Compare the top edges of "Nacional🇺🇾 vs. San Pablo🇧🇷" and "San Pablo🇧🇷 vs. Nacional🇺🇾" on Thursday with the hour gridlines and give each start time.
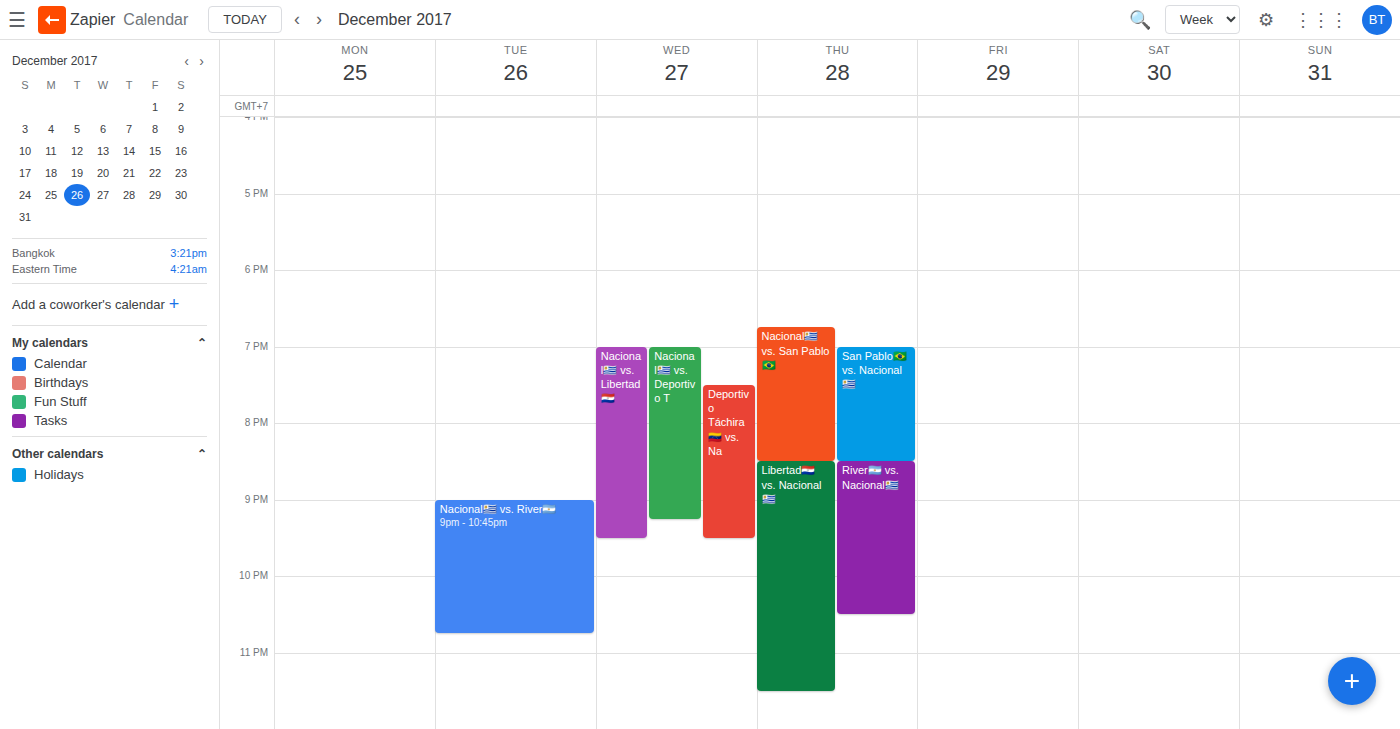
"Nacional🇺🇾 vs. San Pablo🇧🇷": 6:45 PM, neither: three quarters of the way from the 6 PM line to the 7 PM line. "San Pablo🇧🇷 vs. Nacional🇺🇾": 7:00 PM, exactly on the 7 PM line.